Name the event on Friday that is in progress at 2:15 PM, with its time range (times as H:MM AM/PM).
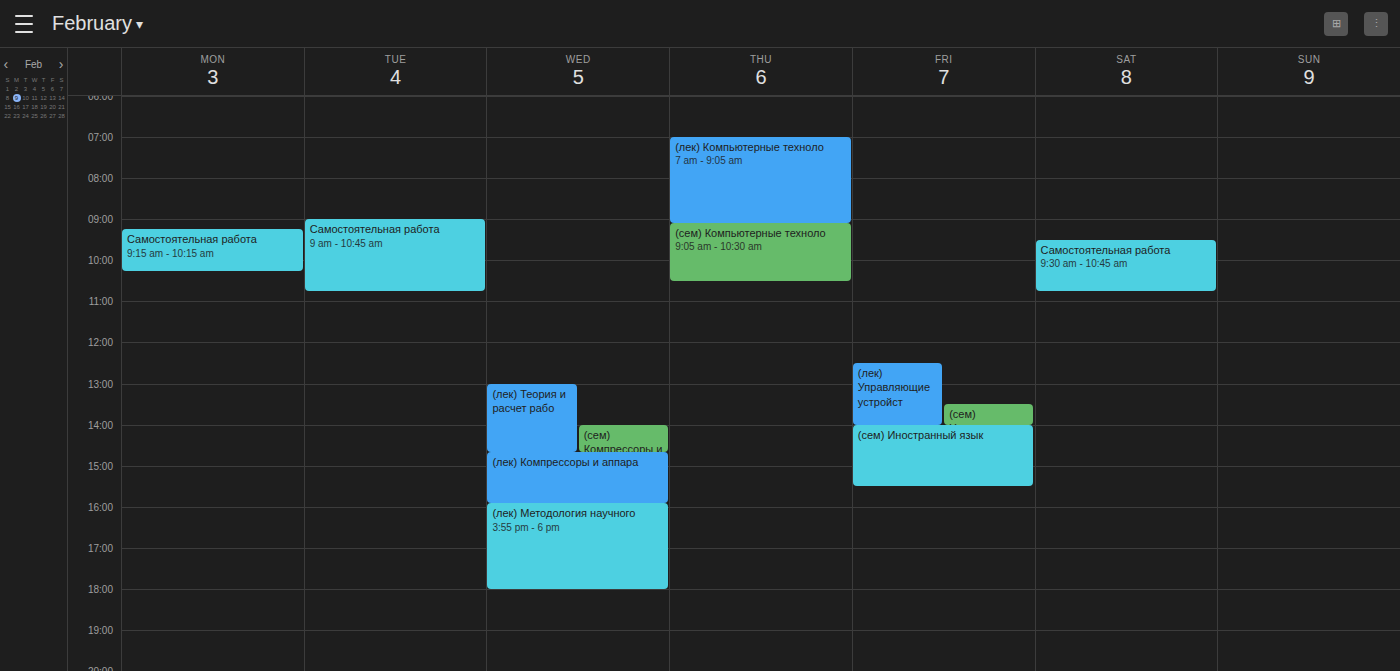
"(сем) Иностранный язык", 2:00 PM to 3:30 PM